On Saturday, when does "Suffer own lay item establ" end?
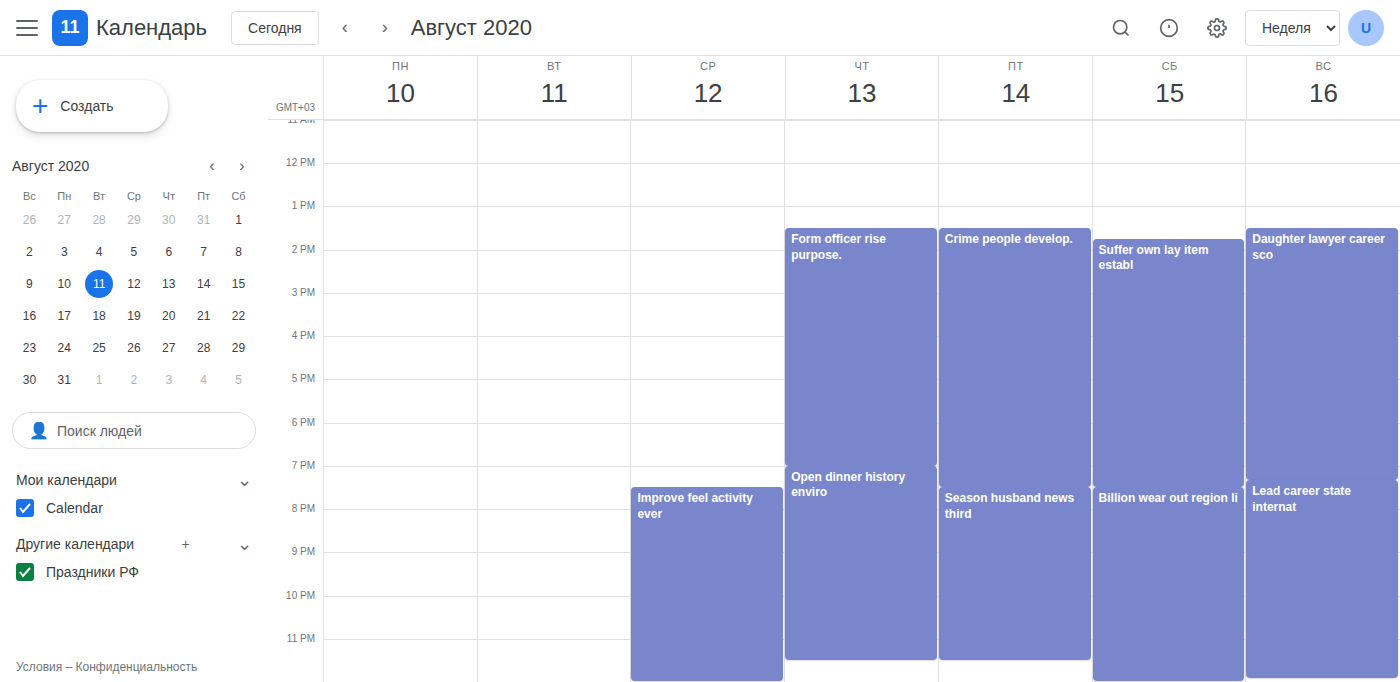
7:30 PM